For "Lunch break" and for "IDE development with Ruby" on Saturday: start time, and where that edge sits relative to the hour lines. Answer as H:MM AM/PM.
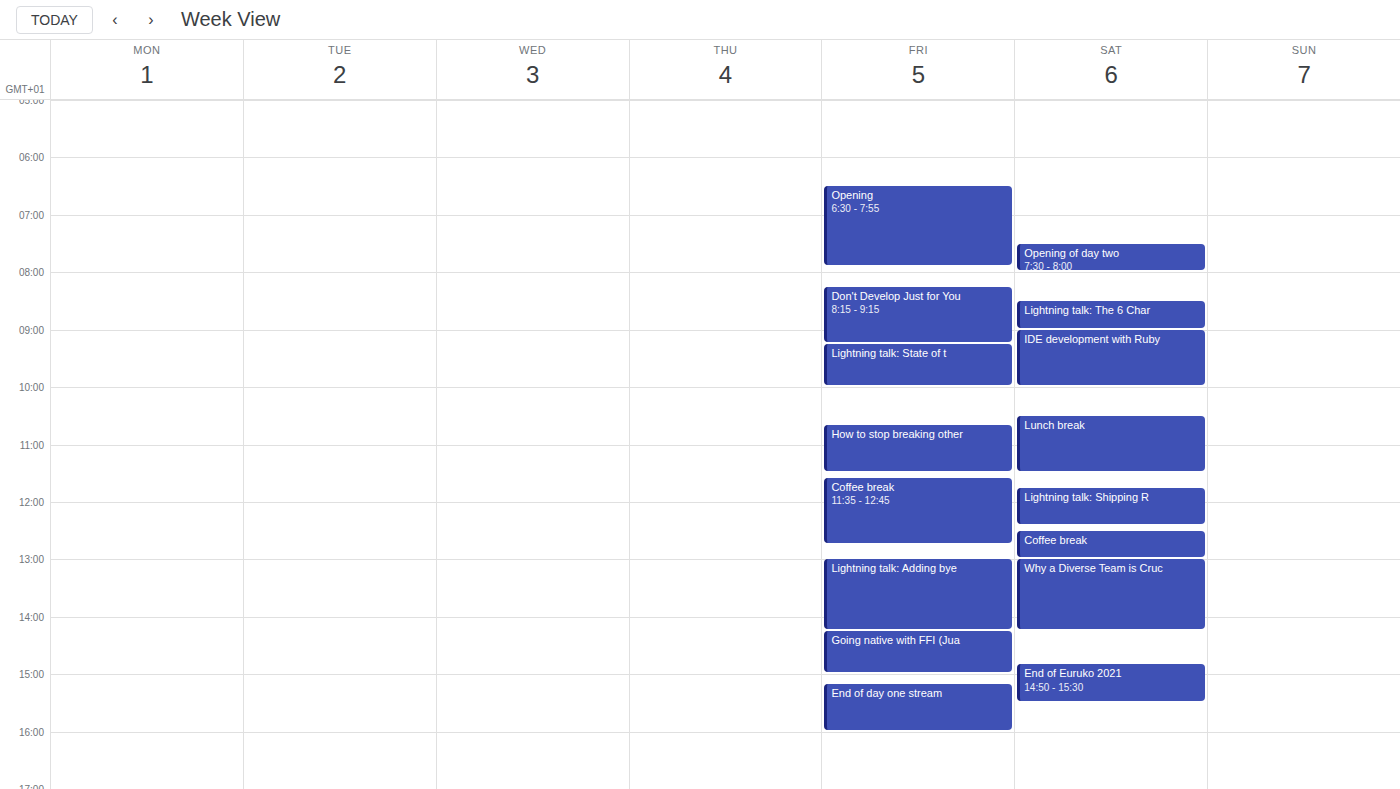
"Lunch break": 10:30 AM, halfway between the 10 AM and 11 AM lines. "IDE development with Ruby": 9:00 AM, exactly on the 9 AM line.